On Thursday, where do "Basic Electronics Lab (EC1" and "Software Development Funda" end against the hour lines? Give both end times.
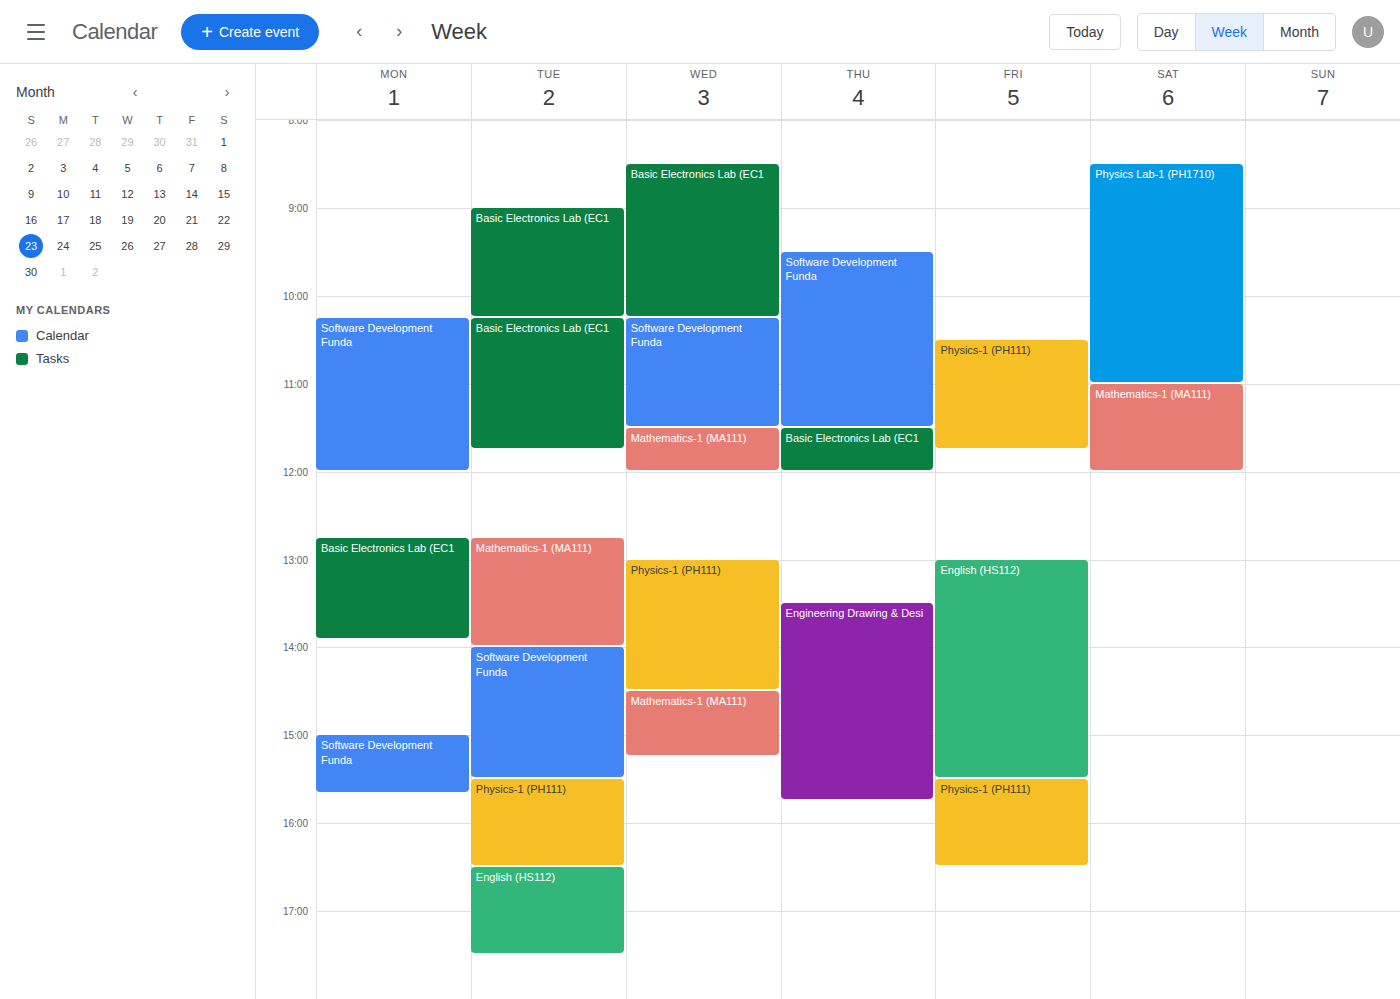
"Basic Electronics Lab (EC1": 12:00 PM, exactly on the 12 PM line. "Software Development Funda": 11:30 AM, halfway between the 11 AM and 12 PM lines.